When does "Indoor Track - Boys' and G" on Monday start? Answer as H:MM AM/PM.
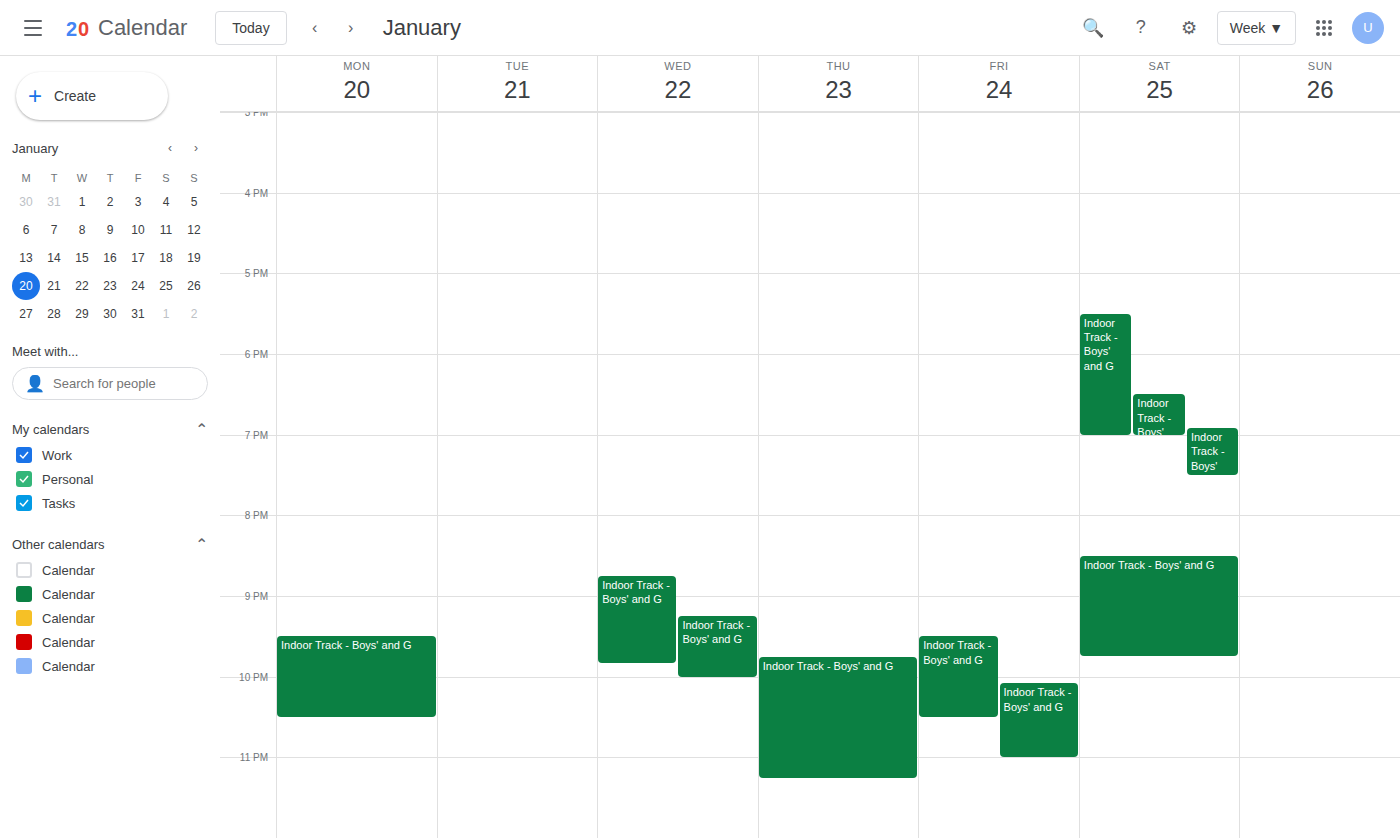
9:30 PM